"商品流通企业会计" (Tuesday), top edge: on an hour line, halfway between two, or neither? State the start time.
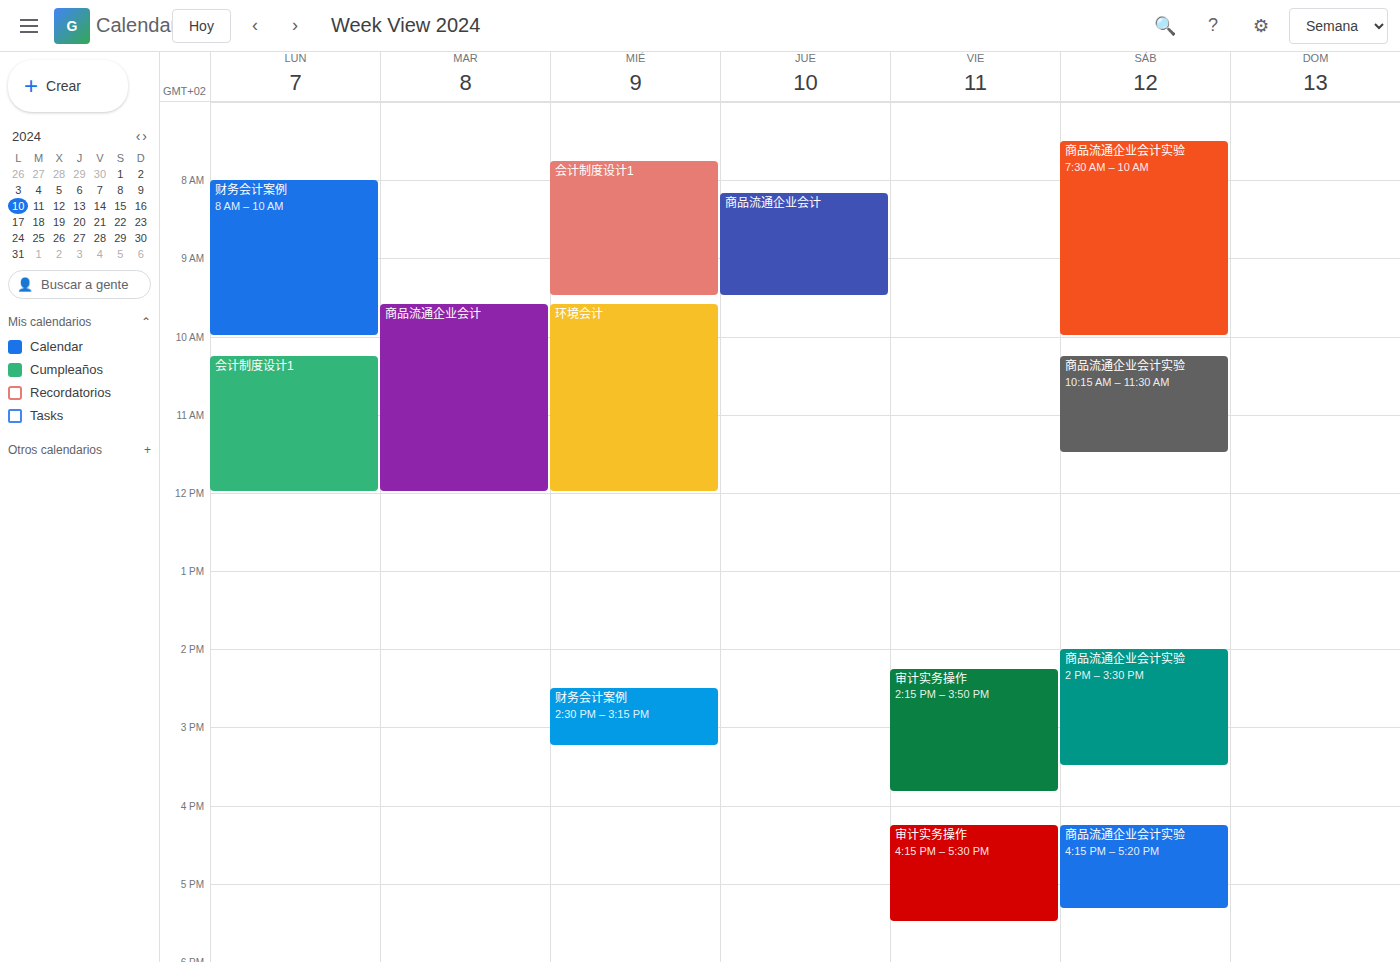
9:35 AM -- neither: 35 minutes below the 9 AM line and 25 minutes above the 10 AM line.